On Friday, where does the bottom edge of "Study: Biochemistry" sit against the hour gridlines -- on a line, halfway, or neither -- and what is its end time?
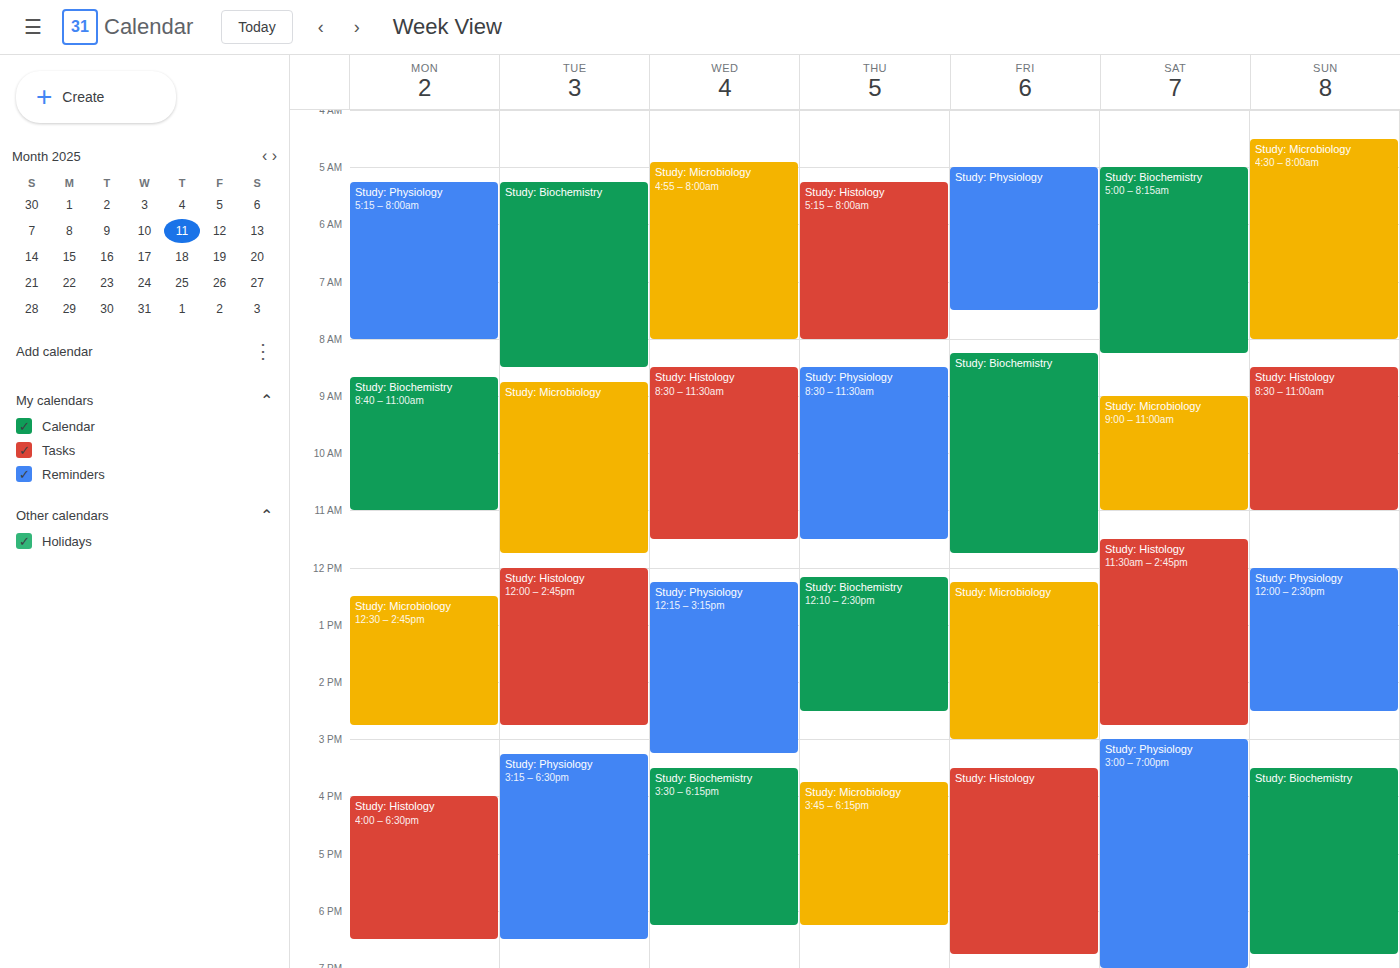
11:45 AM -- neither: three quarters of the way from the 11 AM line to the 12 PM line.